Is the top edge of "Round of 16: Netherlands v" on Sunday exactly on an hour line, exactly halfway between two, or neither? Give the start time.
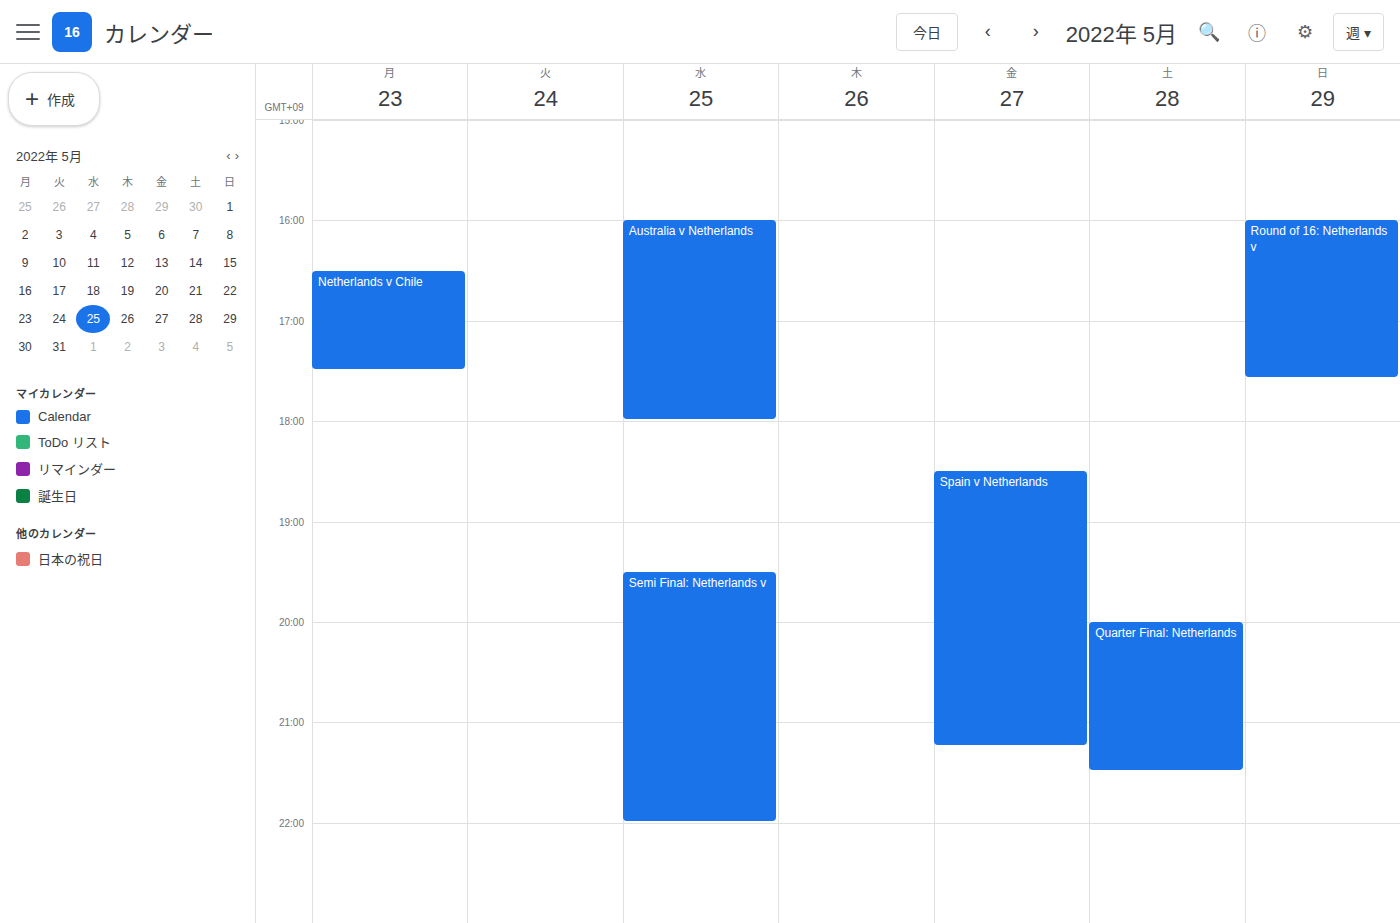
4:00 PM -- exactly on the 4 PM line.